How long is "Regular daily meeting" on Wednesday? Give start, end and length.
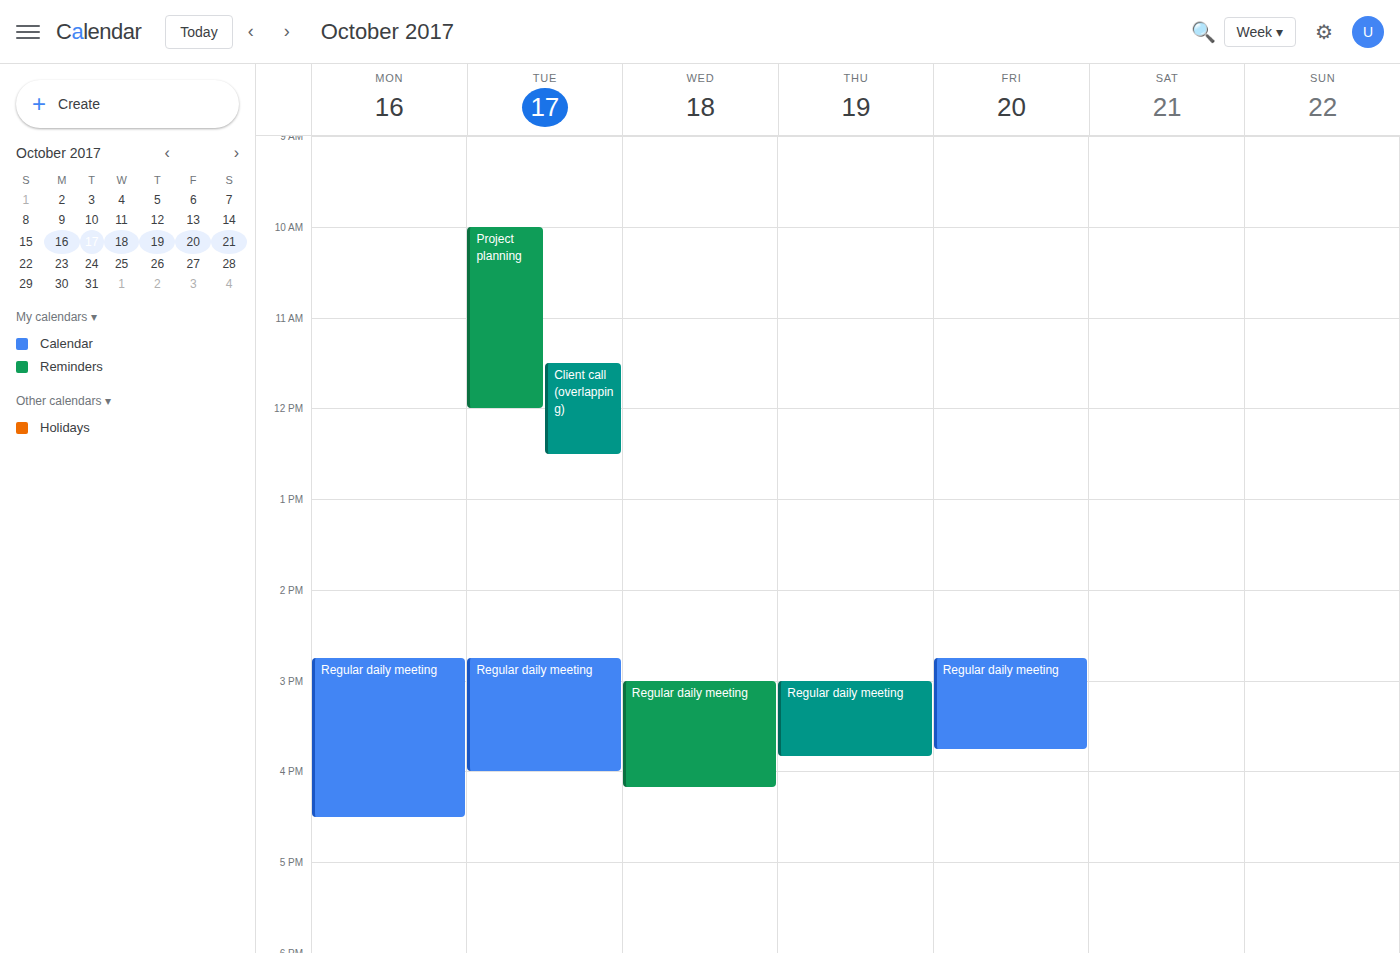
3:00 PM to 4:10 PM, 1 hour 10 minutes